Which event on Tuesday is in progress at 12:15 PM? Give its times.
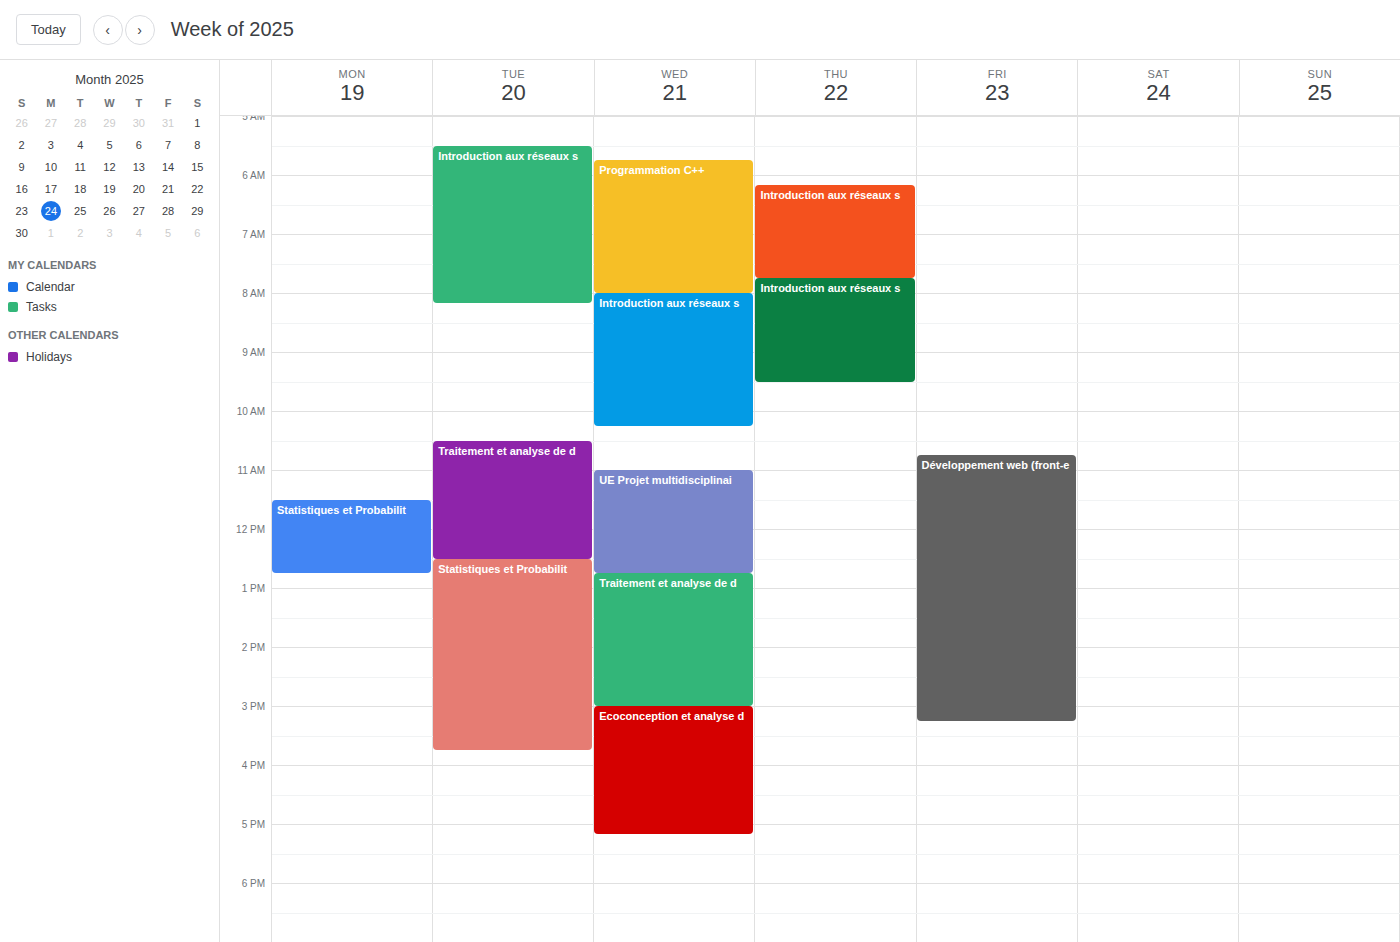
"Traitement et analyse de d", 10:30 AM to 12:30 PM